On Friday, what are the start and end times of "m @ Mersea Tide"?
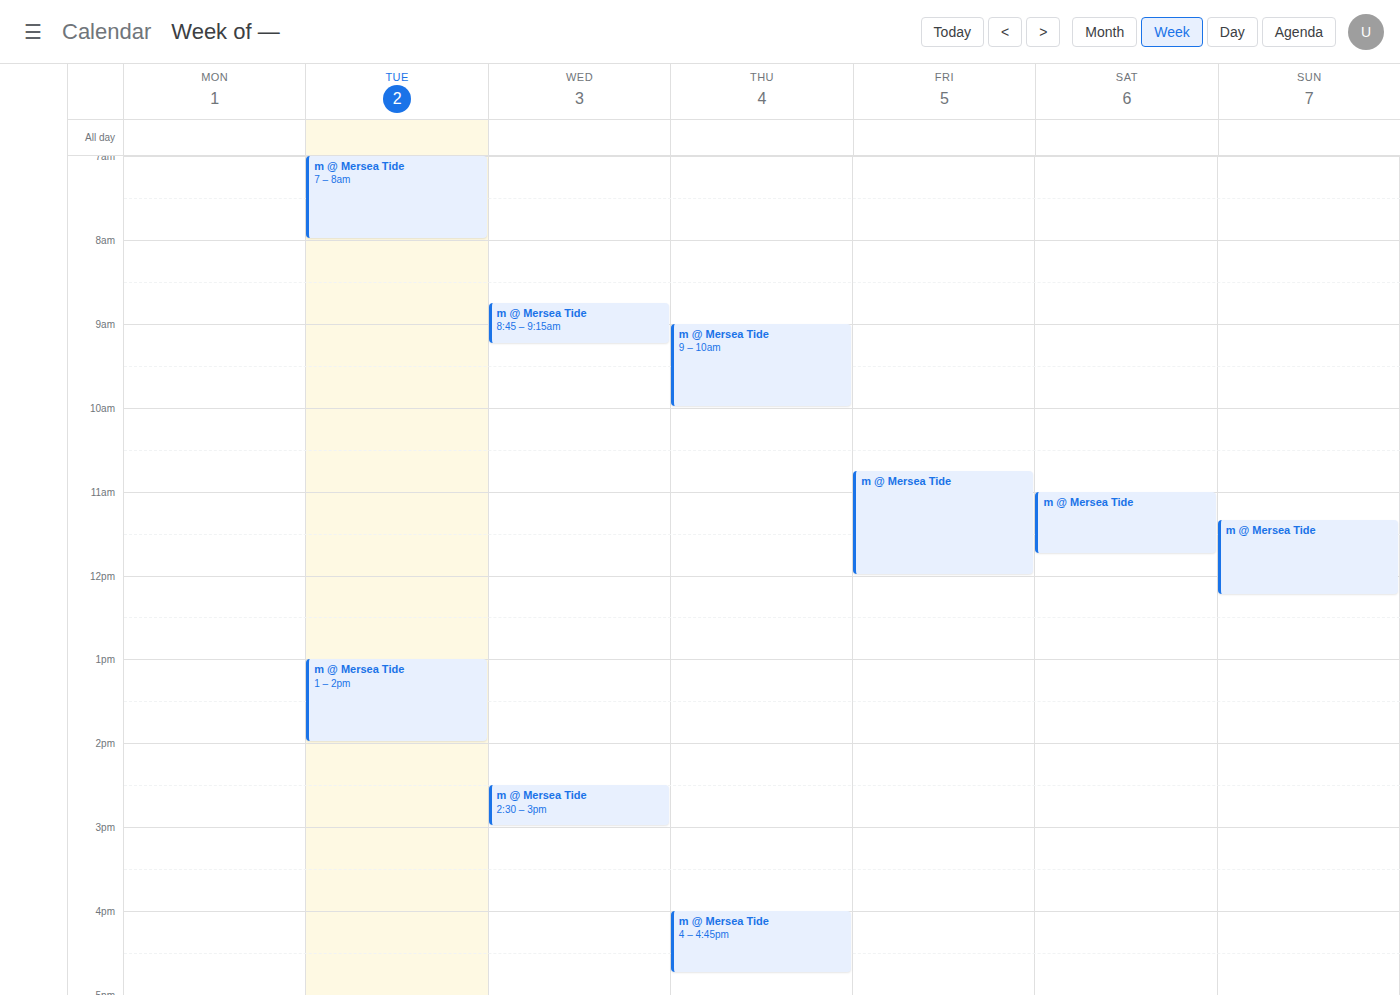
10:45 AM to 12:00 PM